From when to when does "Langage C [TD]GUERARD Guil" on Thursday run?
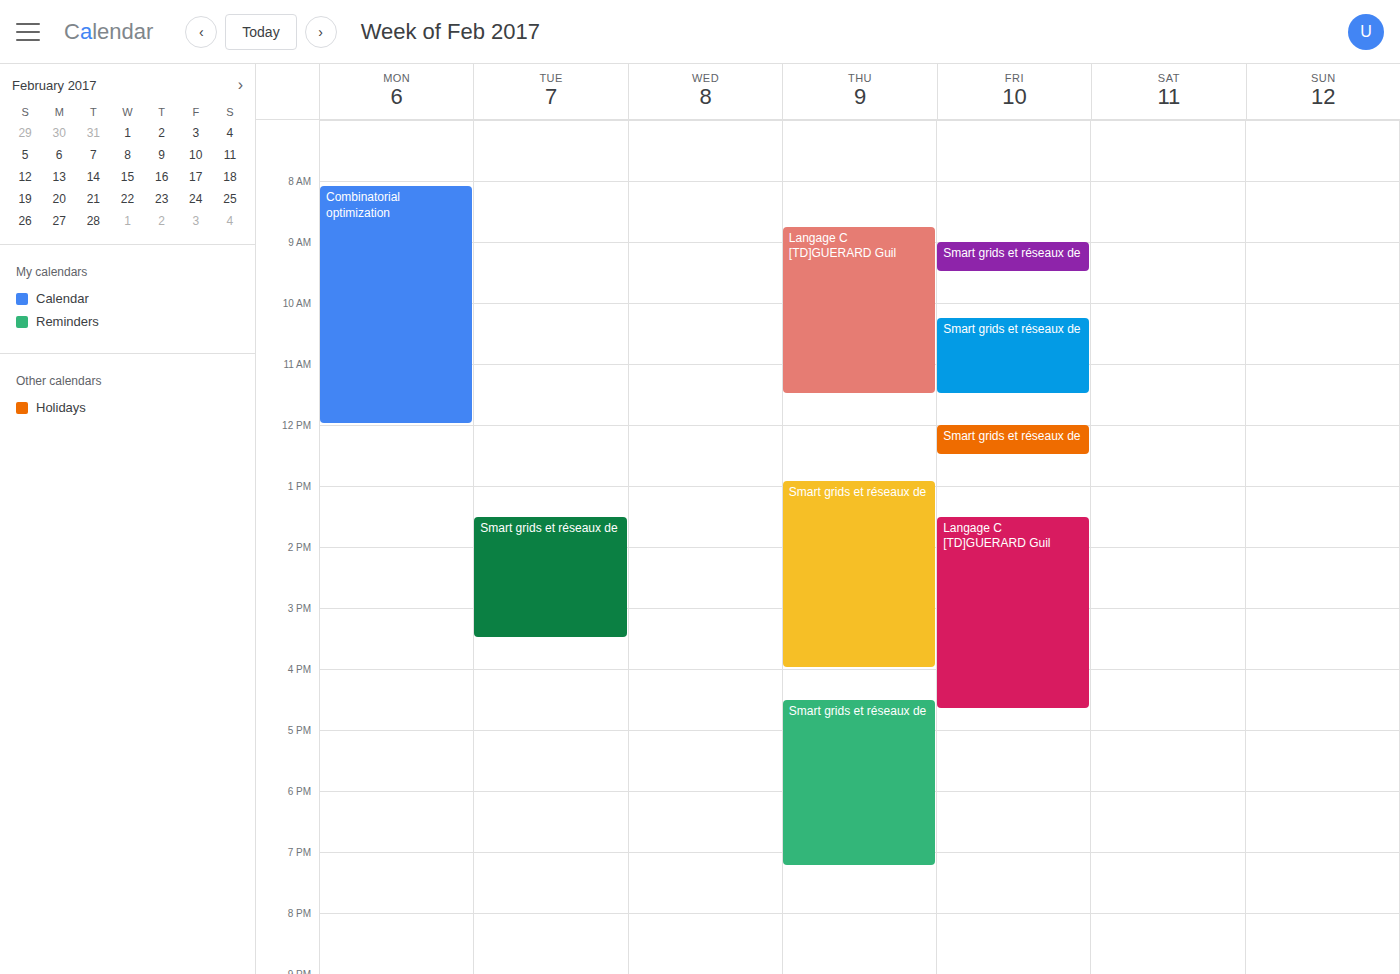
8:45 AM to 11:30 AM